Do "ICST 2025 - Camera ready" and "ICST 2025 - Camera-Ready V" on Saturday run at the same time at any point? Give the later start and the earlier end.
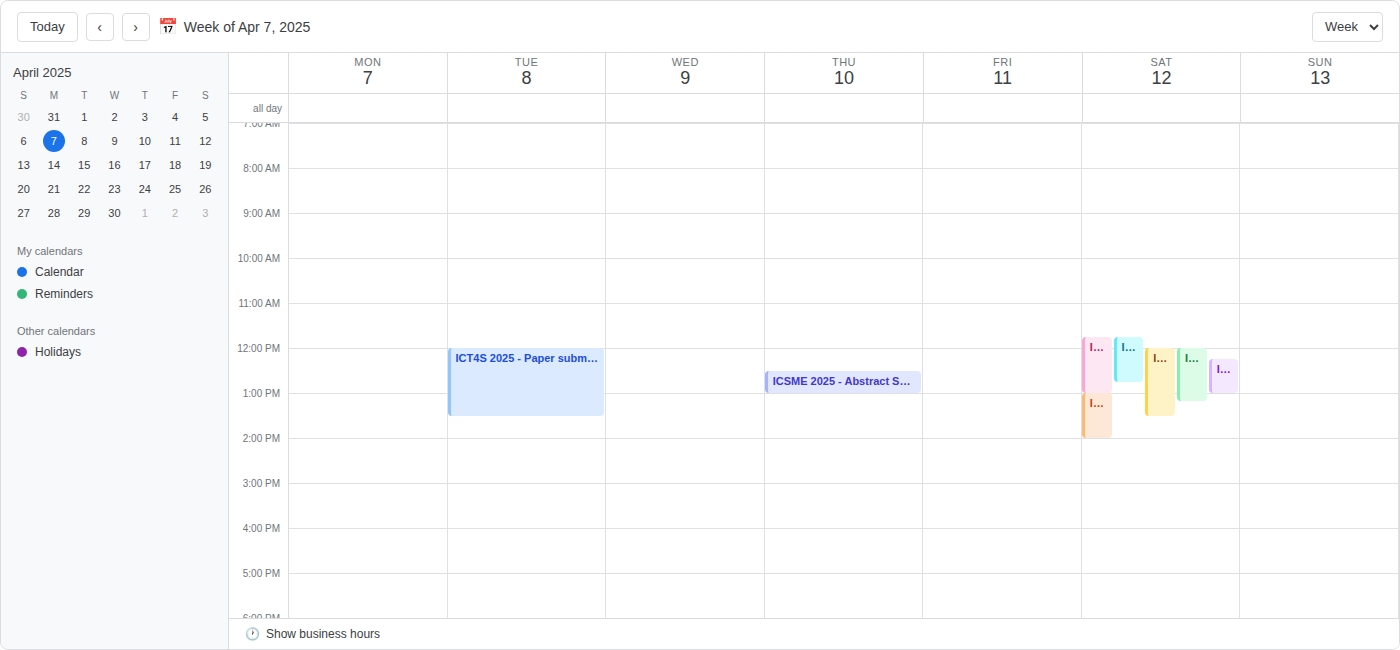
"ICST 2025 - Camera-Ready V" starts at 12:00 PM, before "ICST 2025 - Camera ready" ends at 1:00 PM -- they overlap.